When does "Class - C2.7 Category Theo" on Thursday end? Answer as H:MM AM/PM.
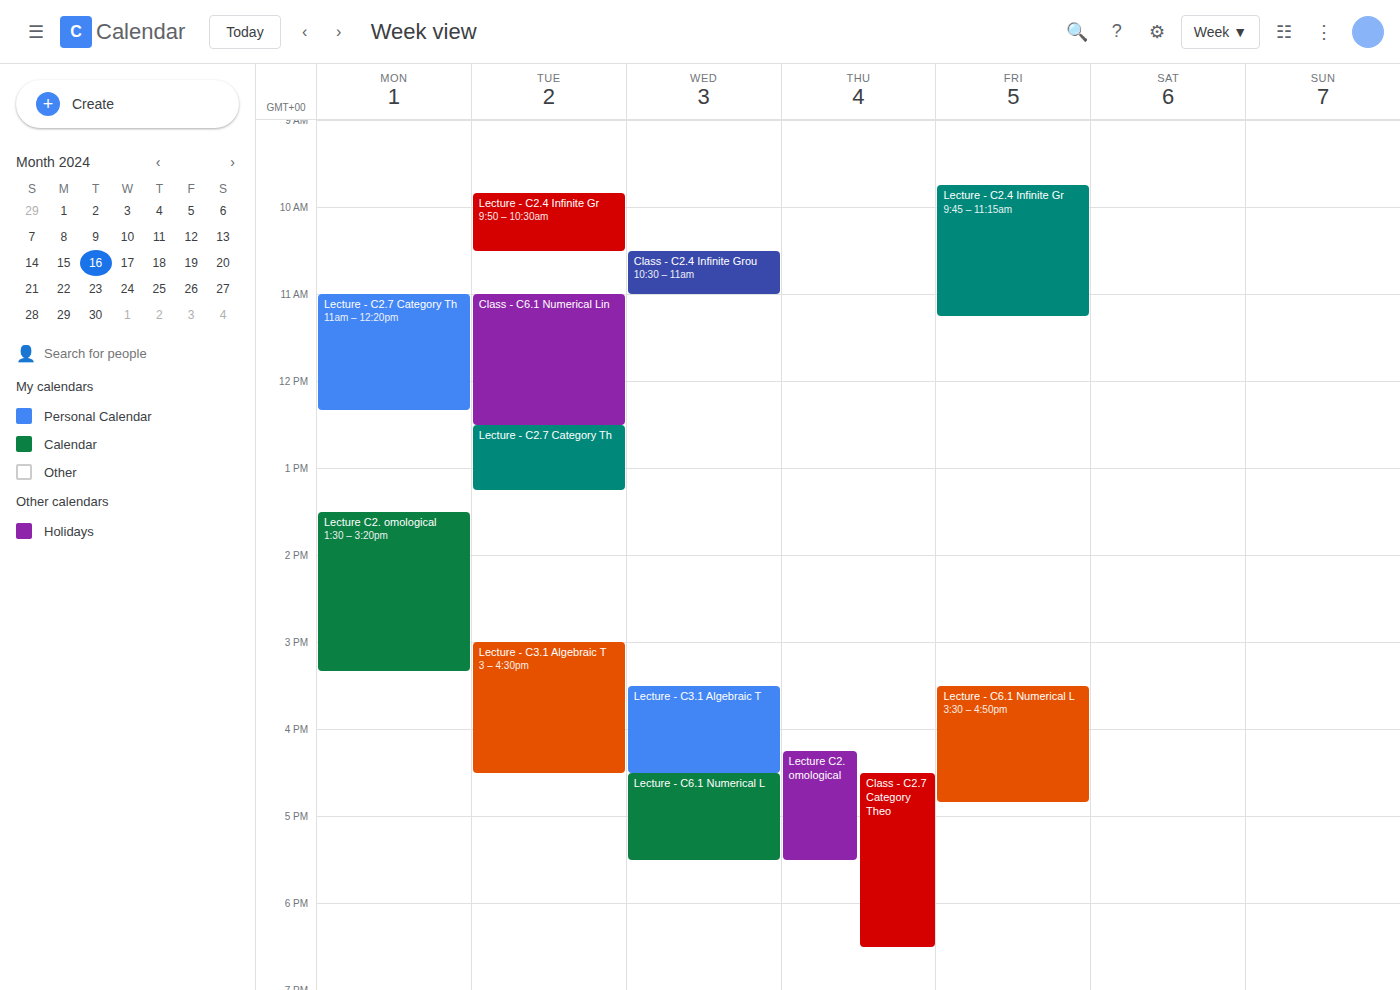
6:30 PM